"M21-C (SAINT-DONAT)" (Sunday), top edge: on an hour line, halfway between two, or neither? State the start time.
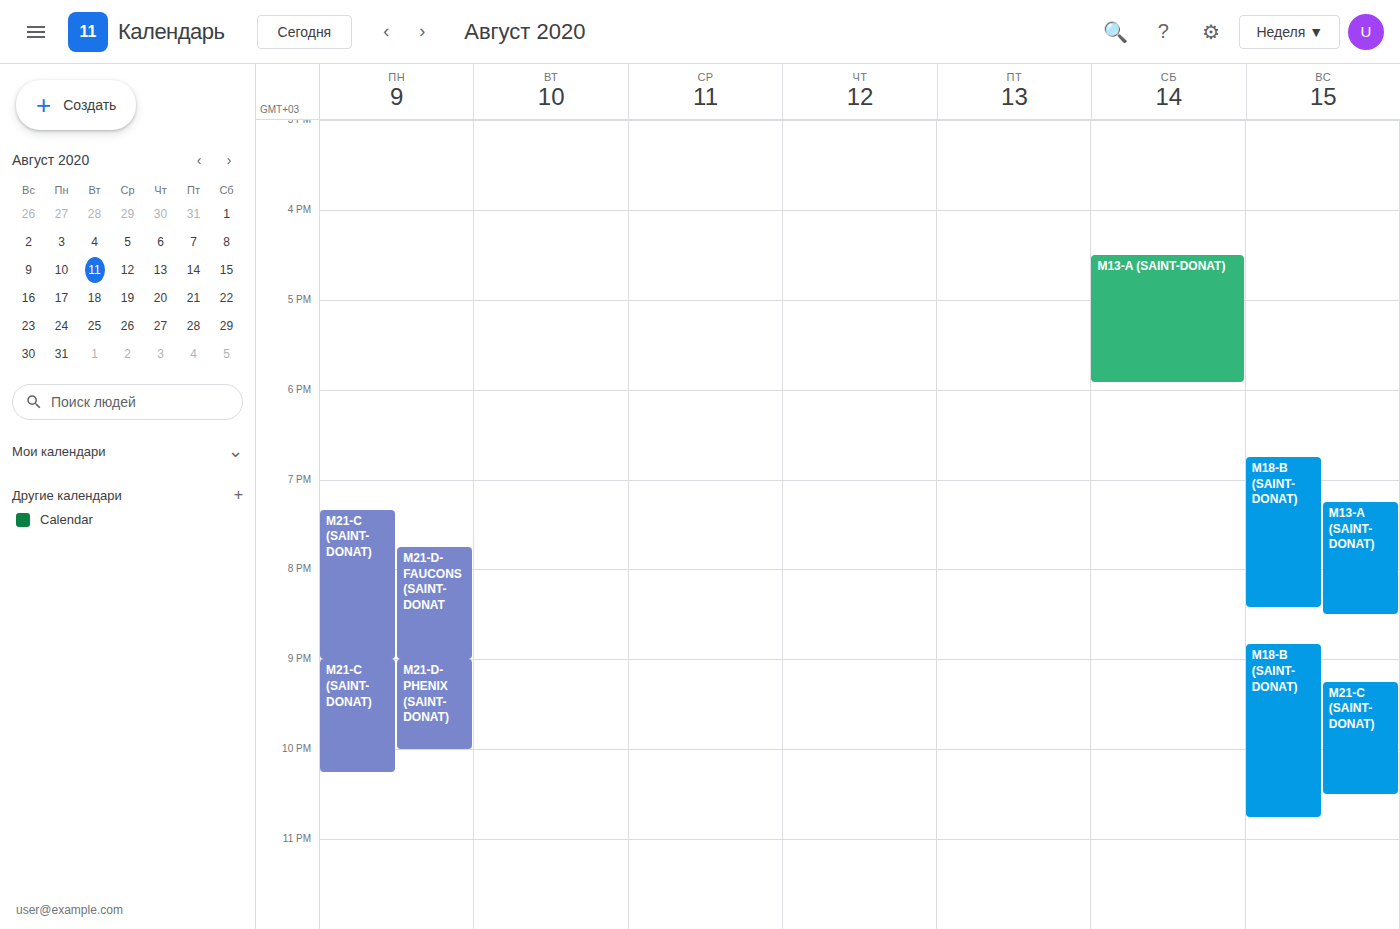
21:15 -- neither: a quarter of the way from the 21:00 line to the 22:00 line.